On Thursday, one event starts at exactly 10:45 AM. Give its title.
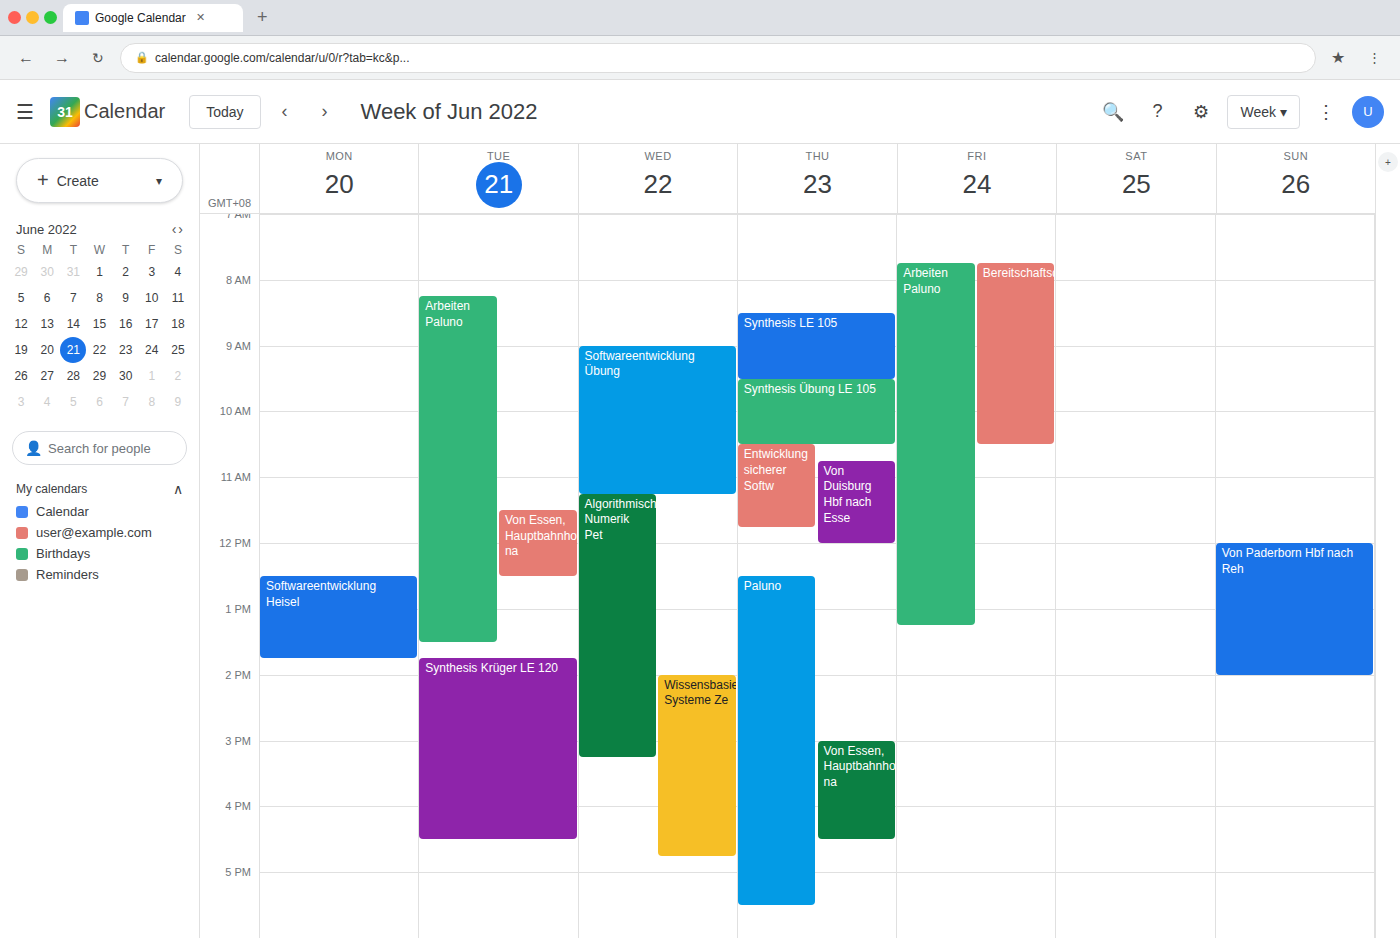
"Von Duisburg Hbf nach Esse"